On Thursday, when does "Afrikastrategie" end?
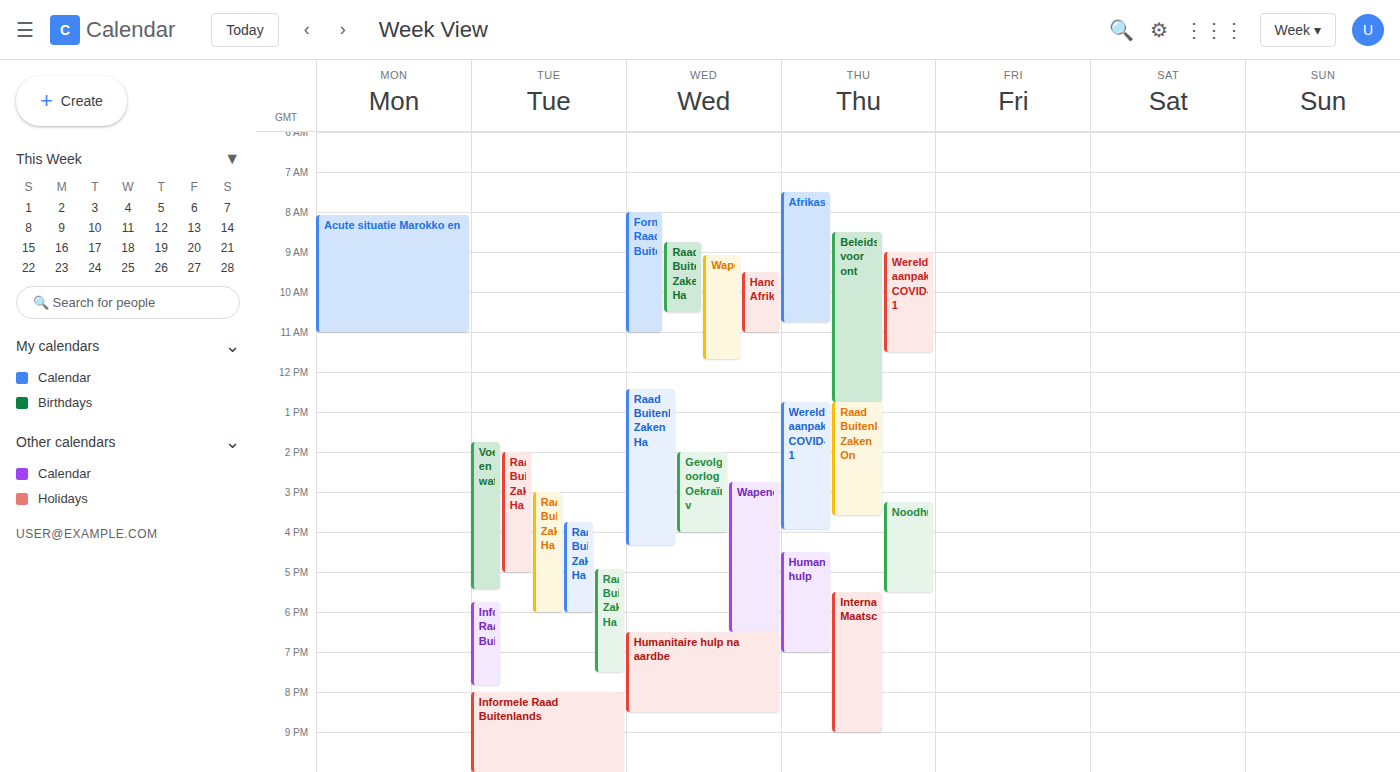
10:45 AM